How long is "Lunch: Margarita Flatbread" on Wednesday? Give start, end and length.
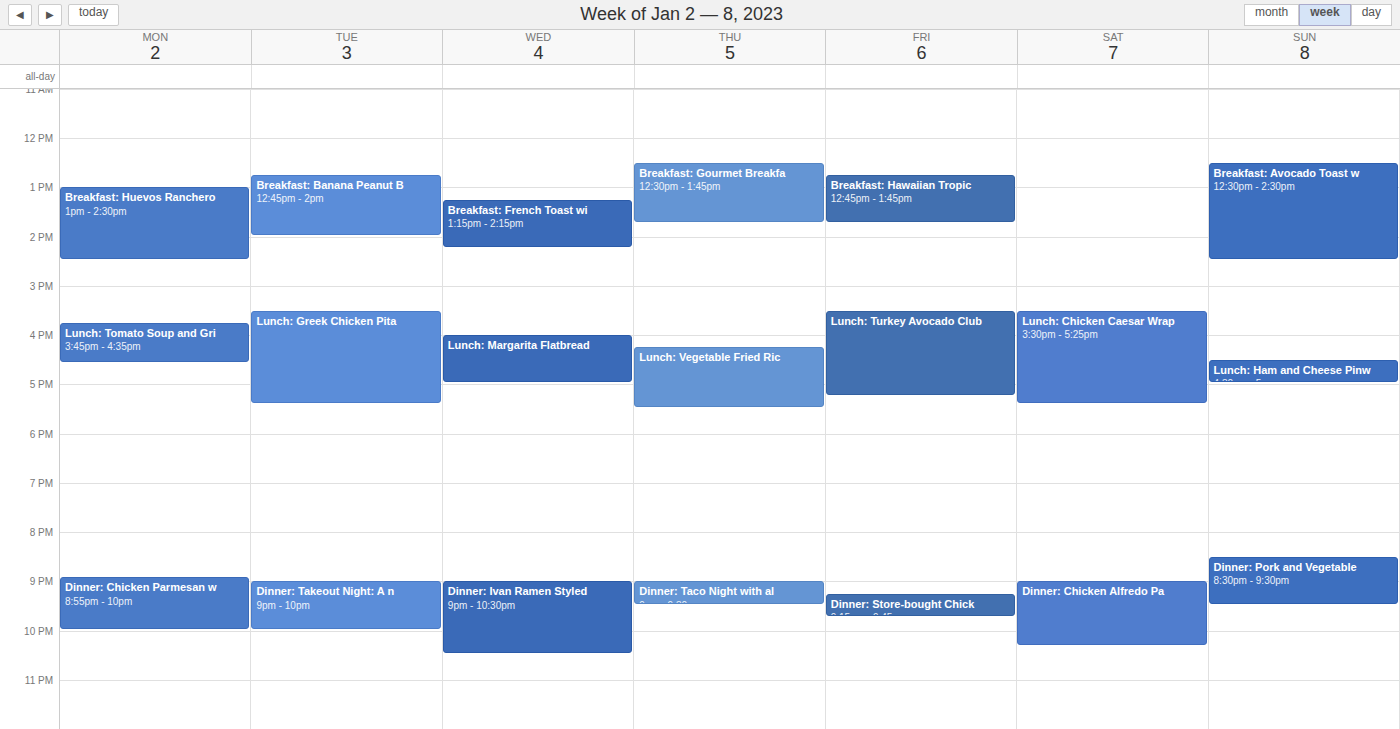
4:00 PM to 5:00 PM, 1 hour